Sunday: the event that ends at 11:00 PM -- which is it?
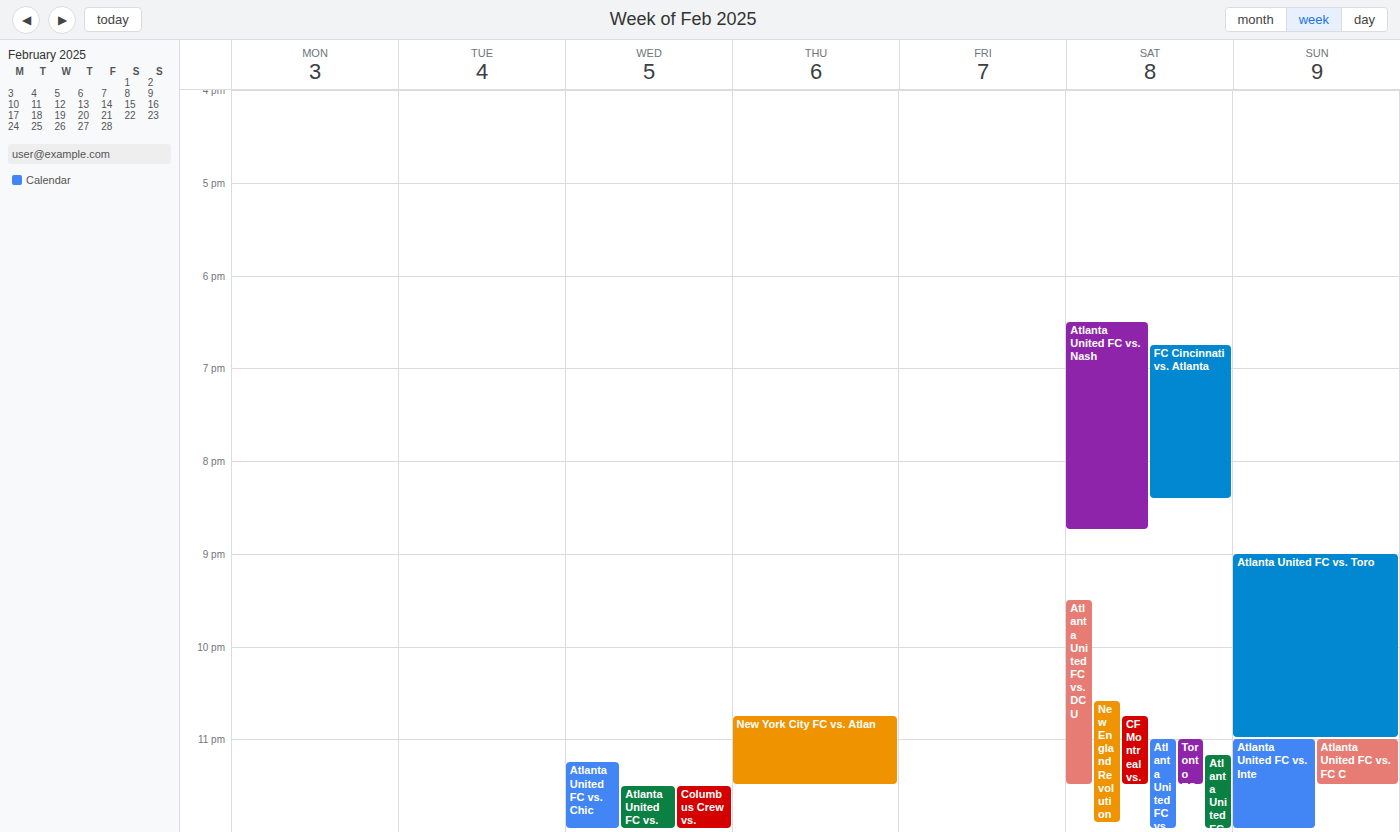
"Atlanta United FC vs. Toro"